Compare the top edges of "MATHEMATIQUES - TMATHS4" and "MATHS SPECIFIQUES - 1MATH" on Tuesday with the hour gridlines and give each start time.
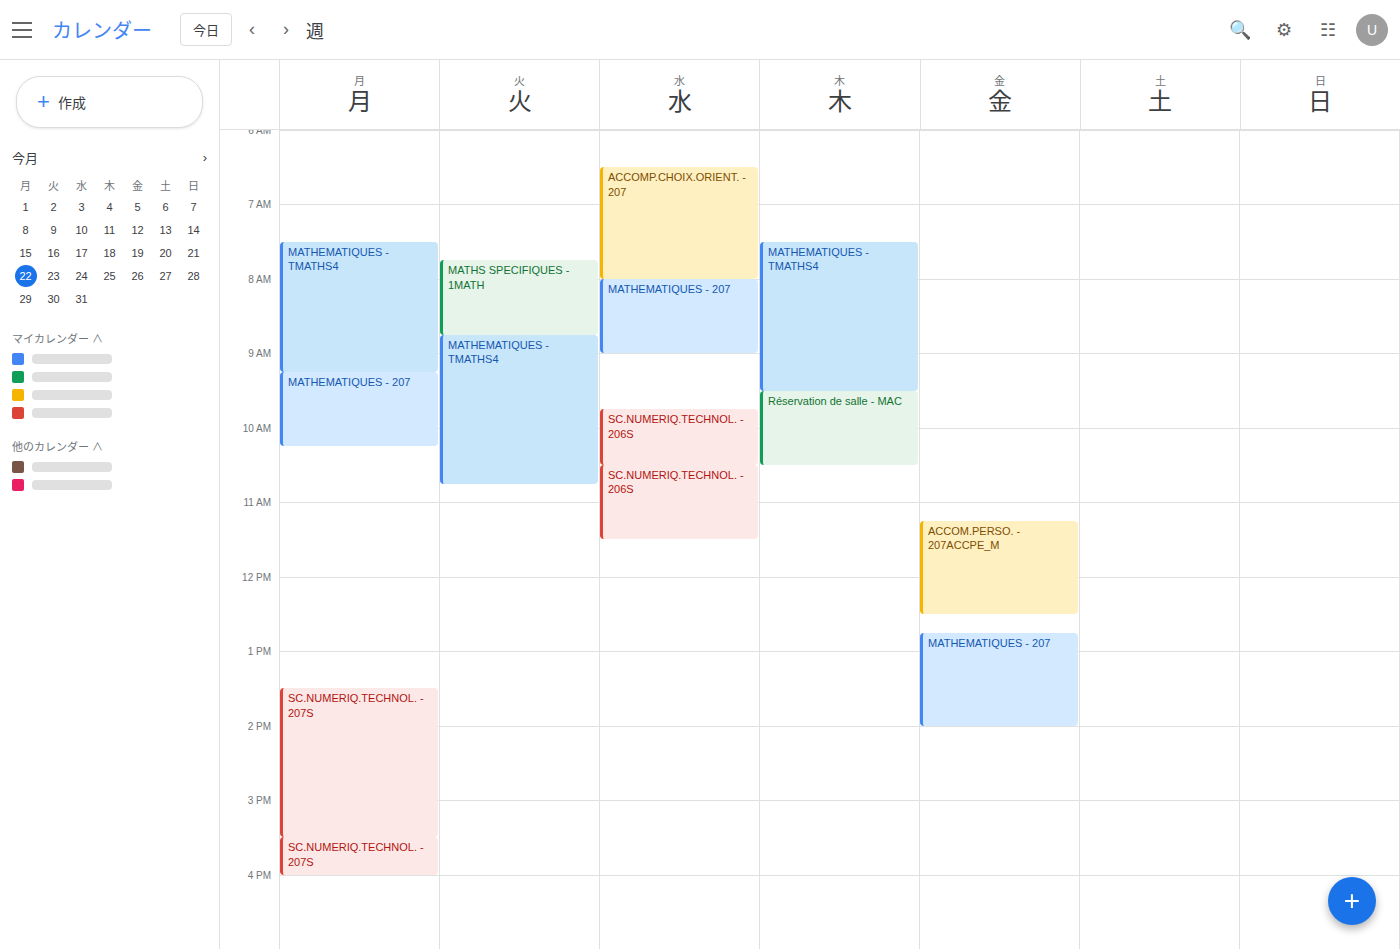
"MATHEMATIQUES - TMATHS4": 08:45, neither: three quarters of the way from the 08:00 line to the 09:00 line. "MATHS SPECIFIQUES - 1MATH": 07:45, neither: three quarters of the way from the 07:00 line to the 08:00 line.